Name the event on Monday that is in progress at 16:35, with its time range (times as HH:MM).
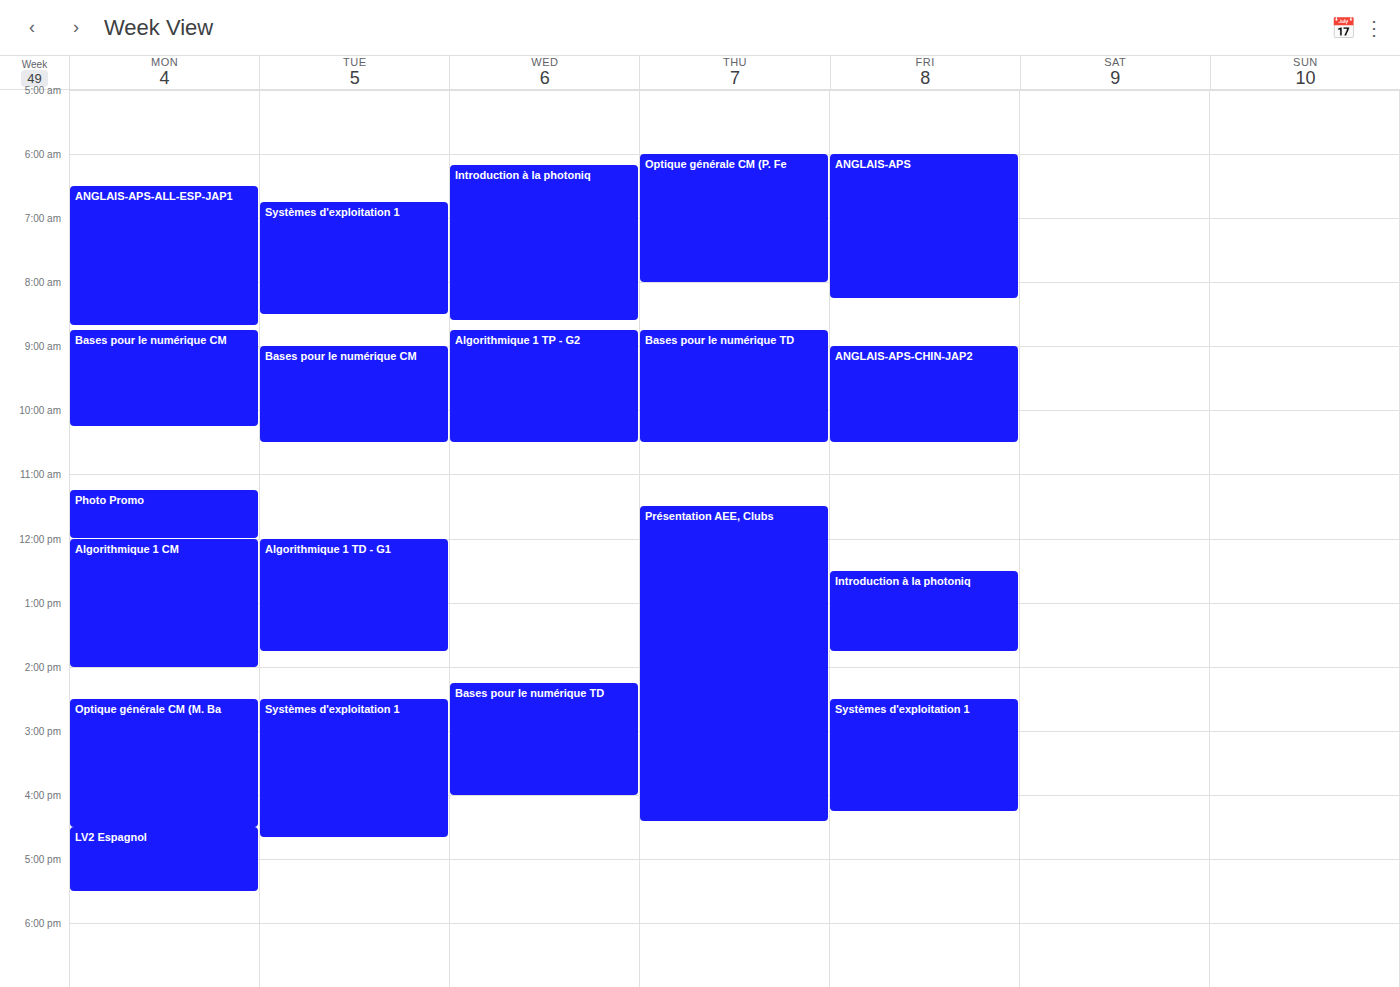
"LV2 Espagnol", 16:30 to 17:30